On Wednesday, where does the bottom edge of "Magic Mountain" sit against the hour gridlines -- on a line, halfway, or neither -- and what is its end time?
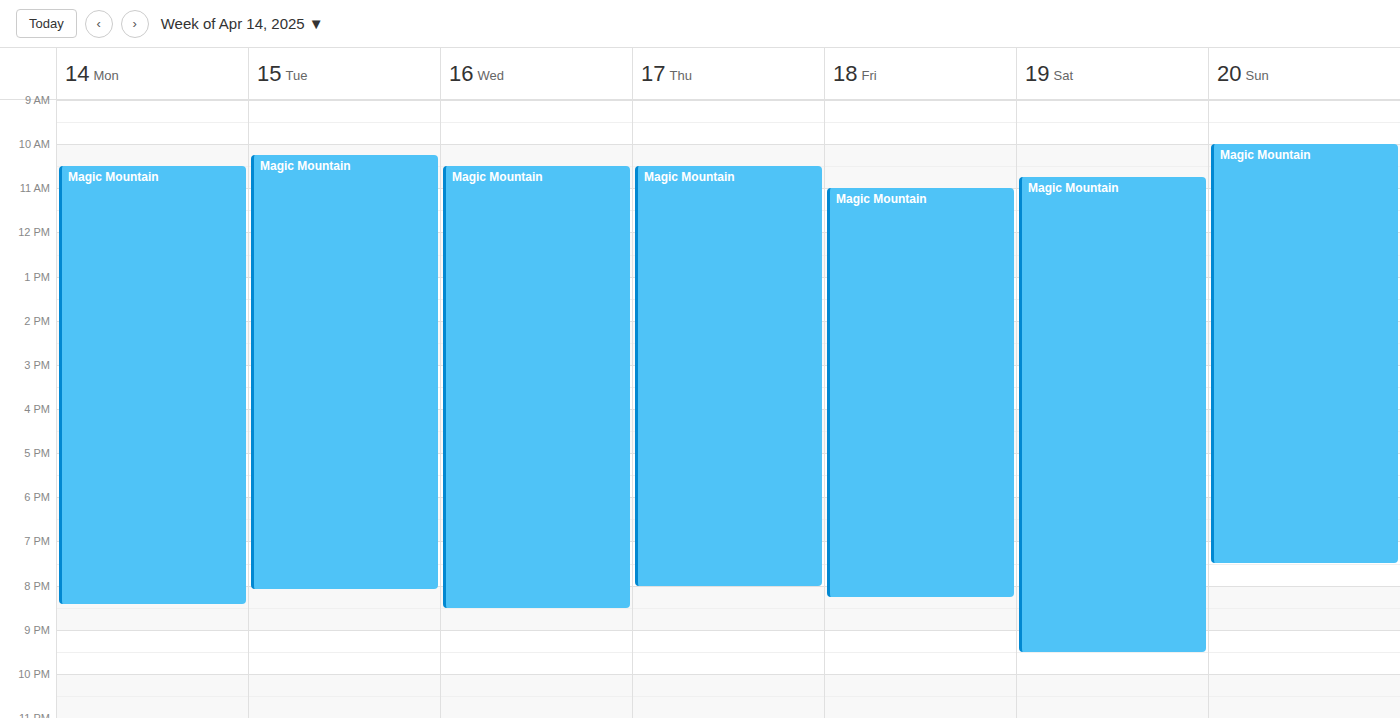
8:30 PM -- halfway between the 8 PM and 9 PM lines.